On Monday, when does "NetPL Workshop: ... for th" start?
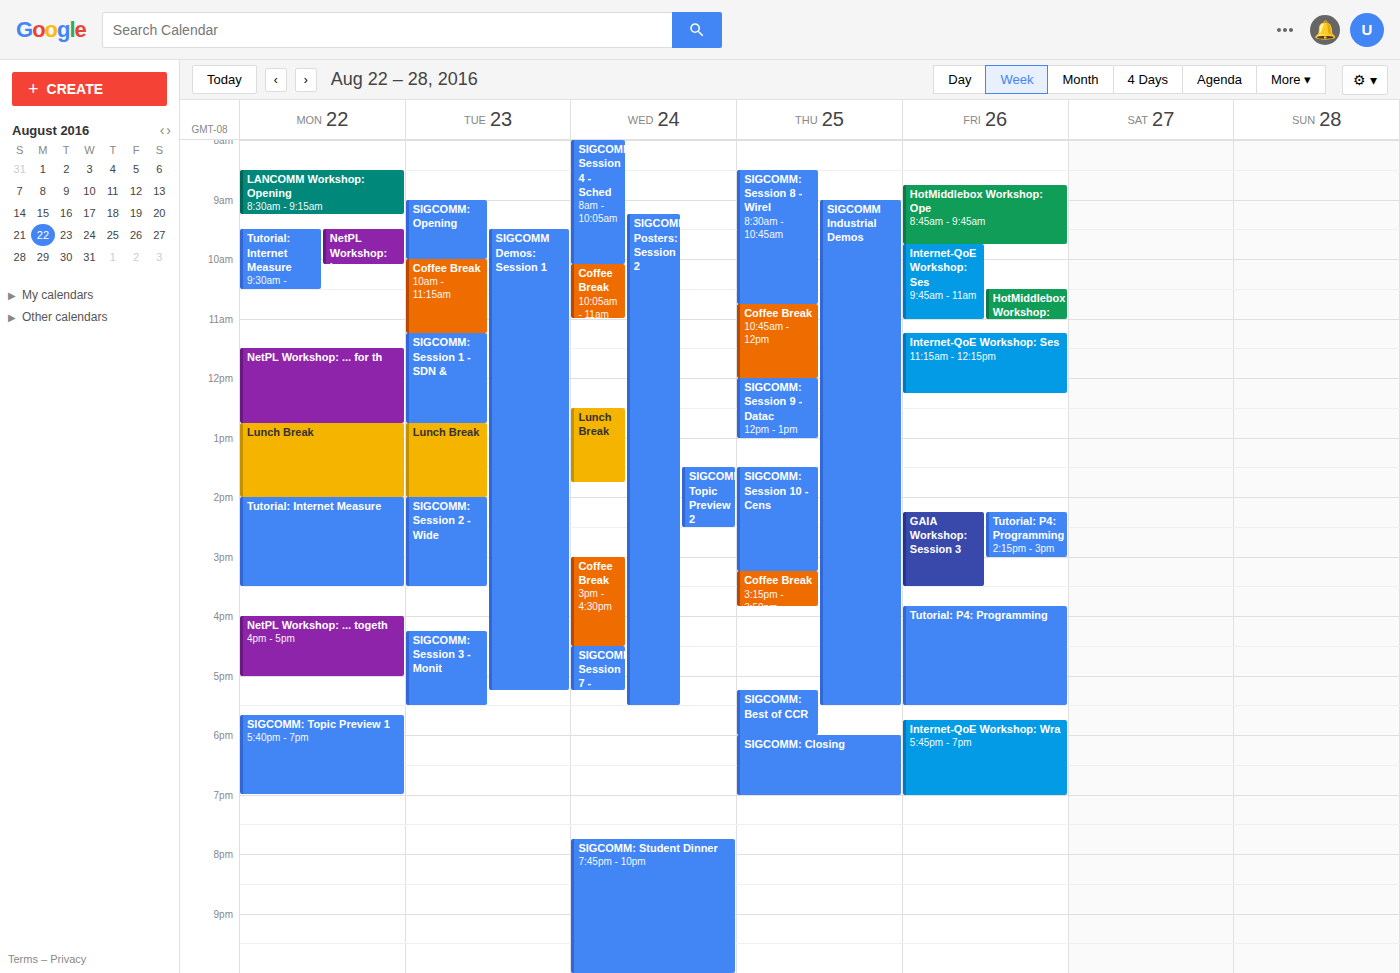
11:30 AM